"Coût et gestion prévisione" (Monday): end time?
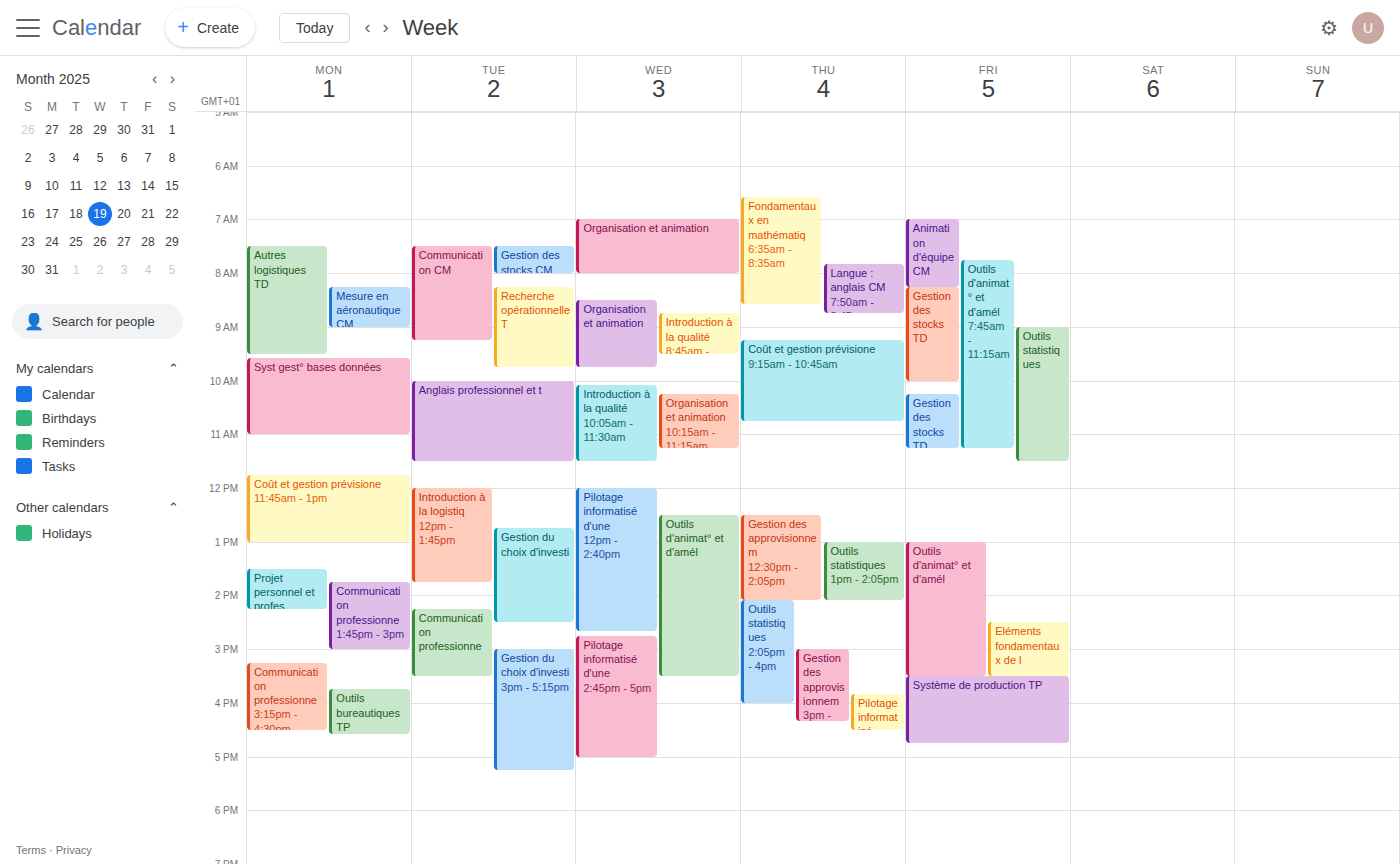
1:00 PM